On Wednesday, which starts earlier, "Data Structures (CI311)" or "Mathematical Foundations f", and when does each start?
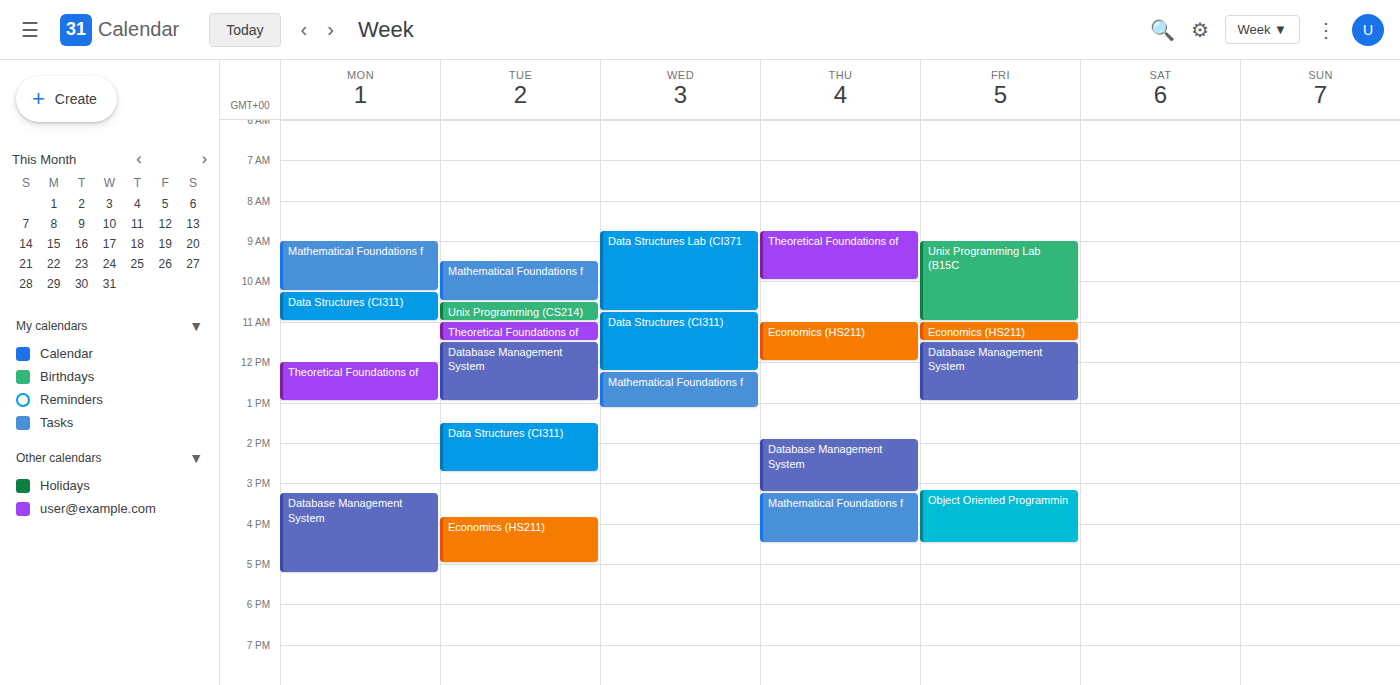
"Data Structures (CI311)" 10:45; "Mathematical Foundations f" 12:15.